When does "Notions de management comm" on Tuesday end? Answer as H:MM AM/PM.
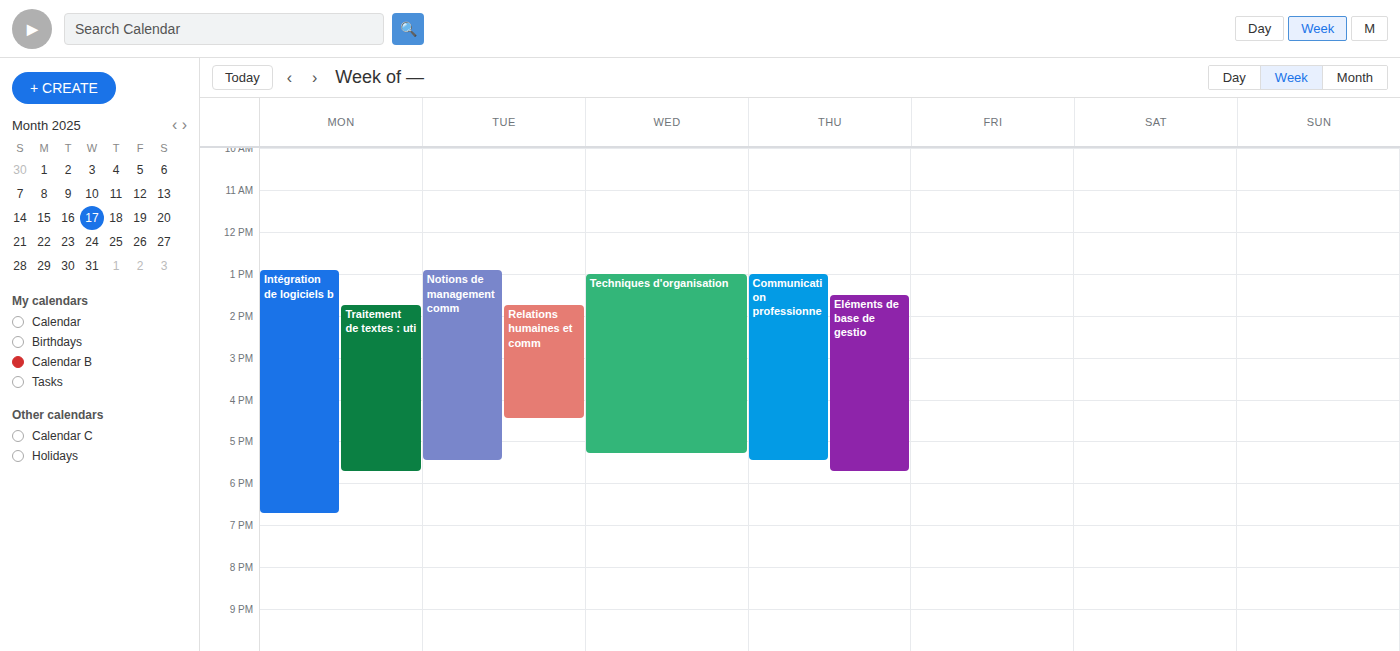
5:30 PM